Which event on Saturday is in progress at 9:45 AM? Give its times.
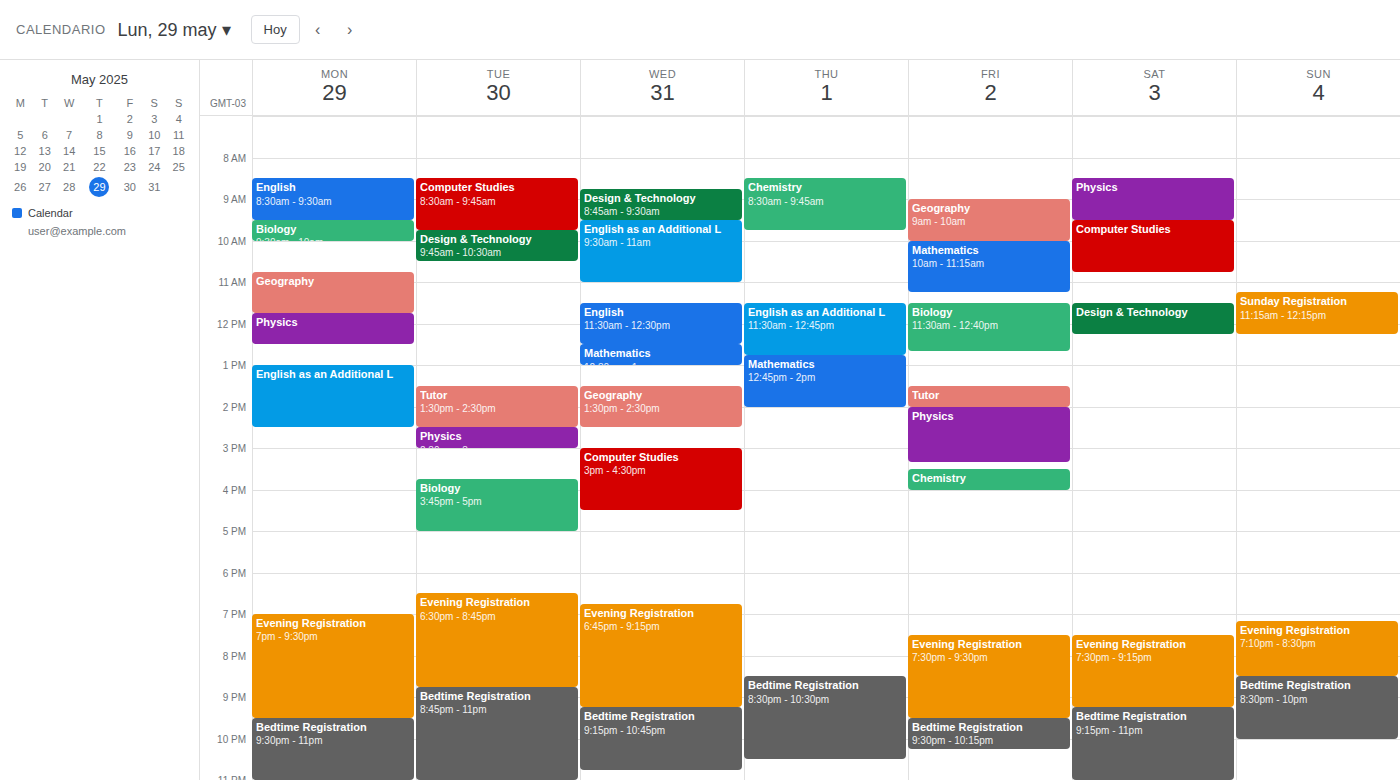
"Computer Studies", 9:30 AM to 10:45 AM